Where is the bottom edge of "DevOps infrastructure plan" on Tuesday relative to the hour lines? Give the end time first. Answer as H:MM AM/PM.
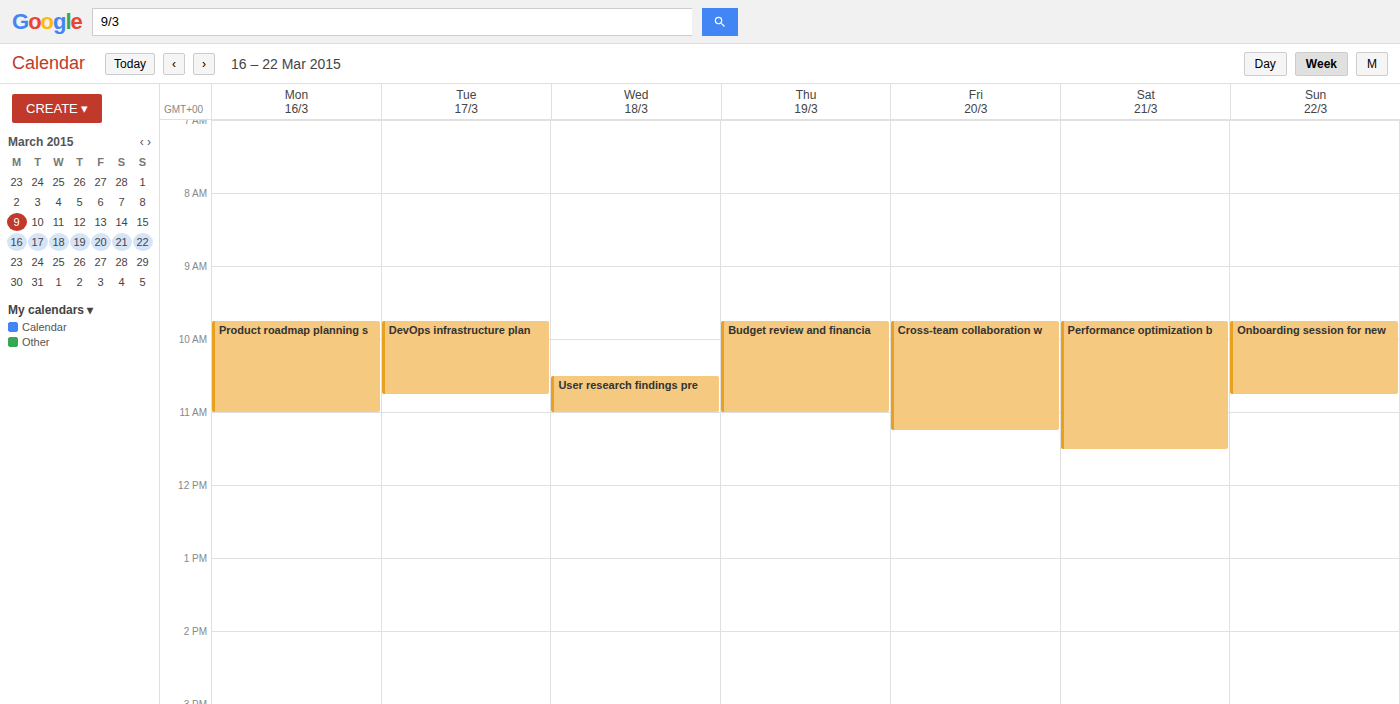
10:45 AM -- neither: three quarters of the way from the 10 AM line to the 11 AM line.